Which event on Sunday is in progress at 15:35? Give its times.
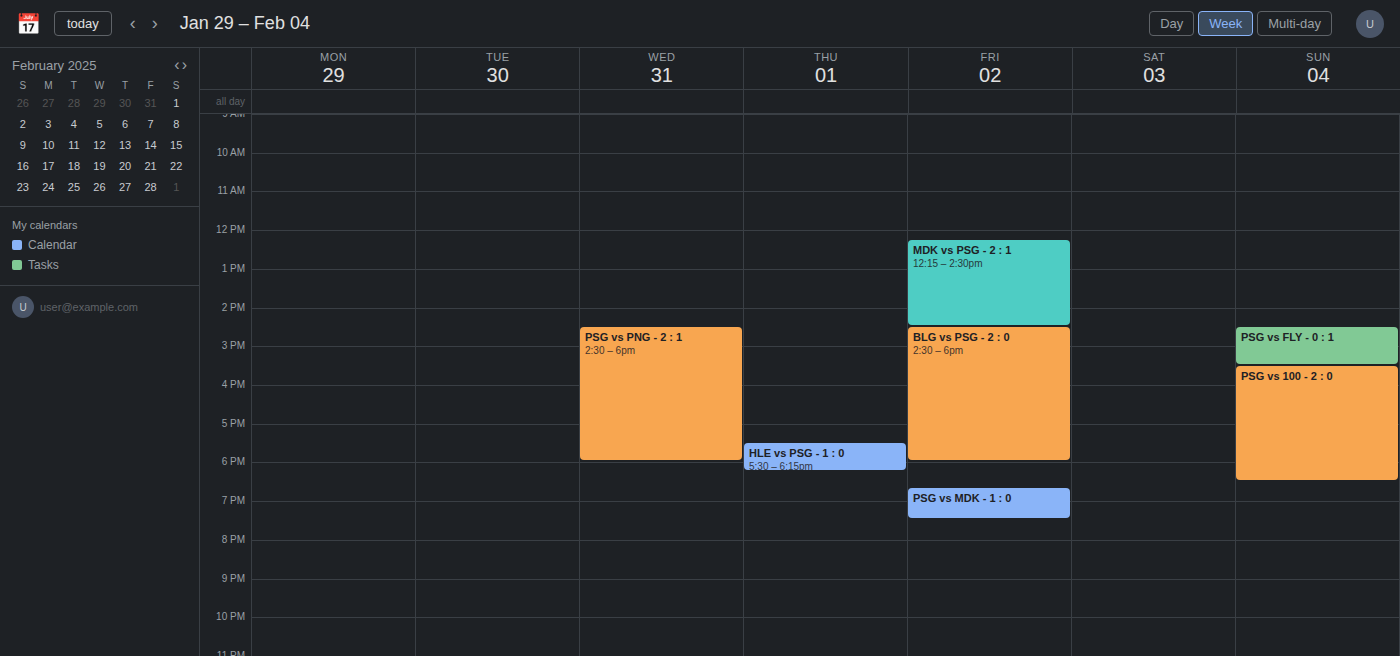
"PSG vs 100 - 2 : 0", 15:30 to 18:30